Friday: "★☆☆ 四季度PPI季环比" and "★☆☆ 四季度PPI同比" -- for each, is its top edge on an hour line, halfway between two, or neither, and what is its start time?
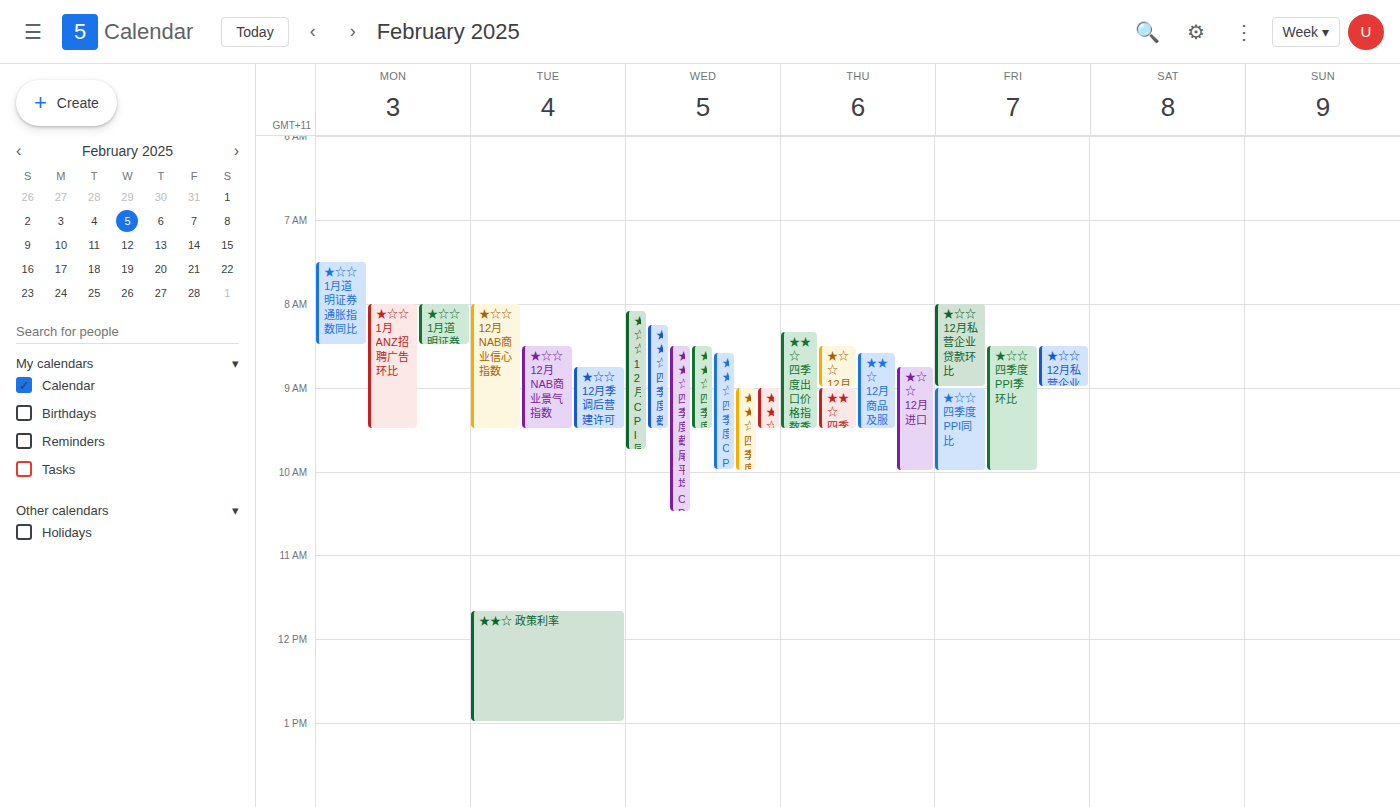
"★☆☆ 四季度PPI季环比": 8:30 AM, halfway between the 8 AM and 9 AM lines. "★☆☆ 四季度PPI同比": 9:00 AM, exactly on the 9 AM line.